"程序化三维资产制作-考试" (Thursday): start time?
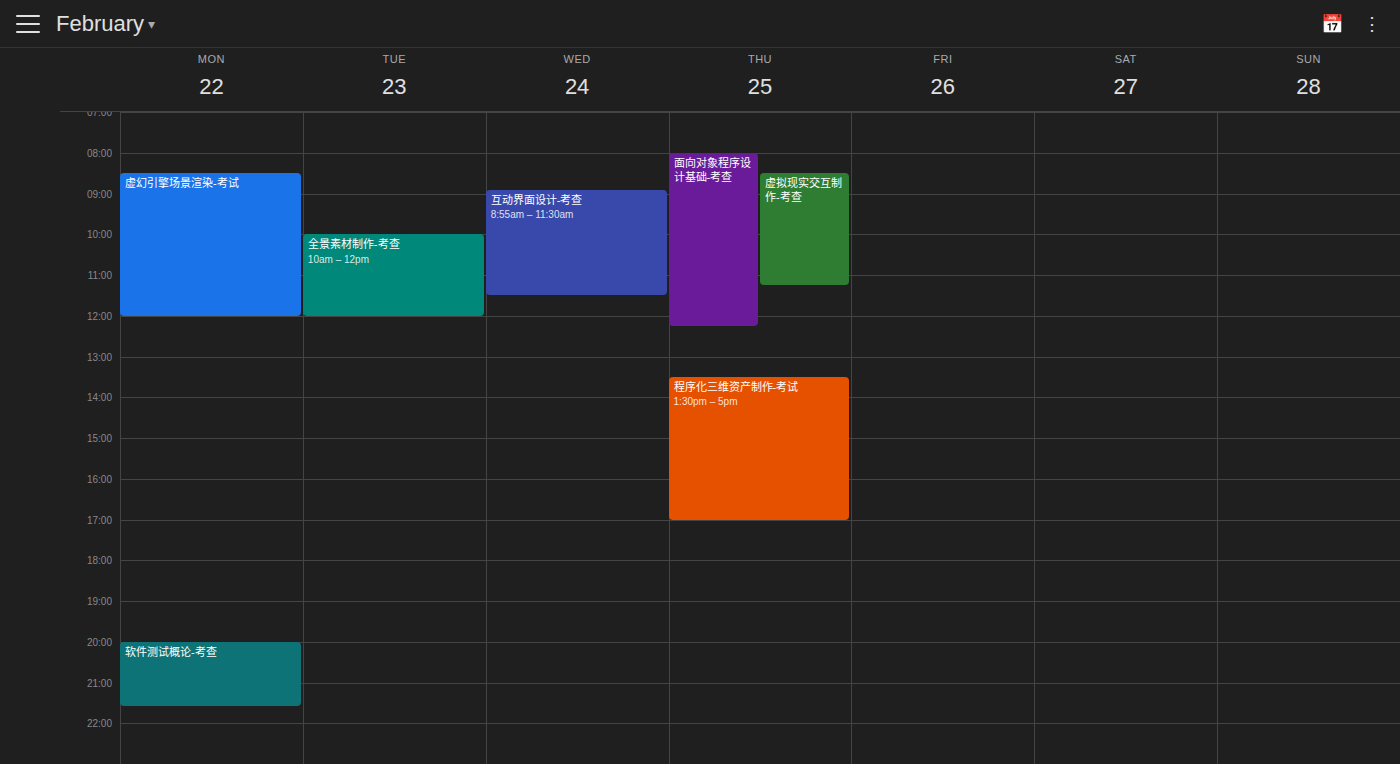
1:30 PM